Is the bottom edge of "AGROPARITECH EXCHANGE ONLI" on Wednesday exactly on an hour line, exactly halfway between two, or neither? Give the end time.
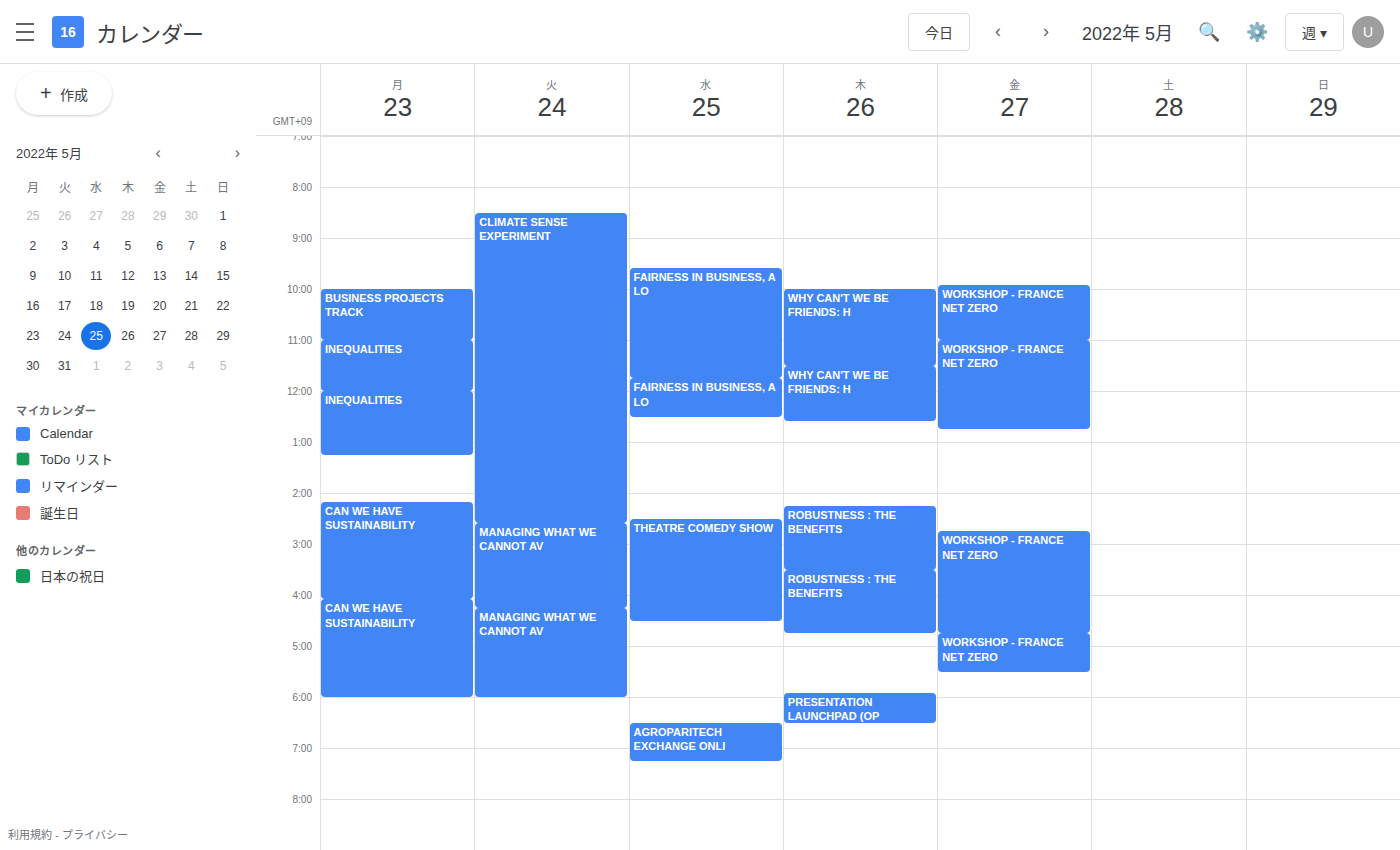
7:15 PM -- neither: a quarter of the way from the 7 PM line to the 8 PM line.